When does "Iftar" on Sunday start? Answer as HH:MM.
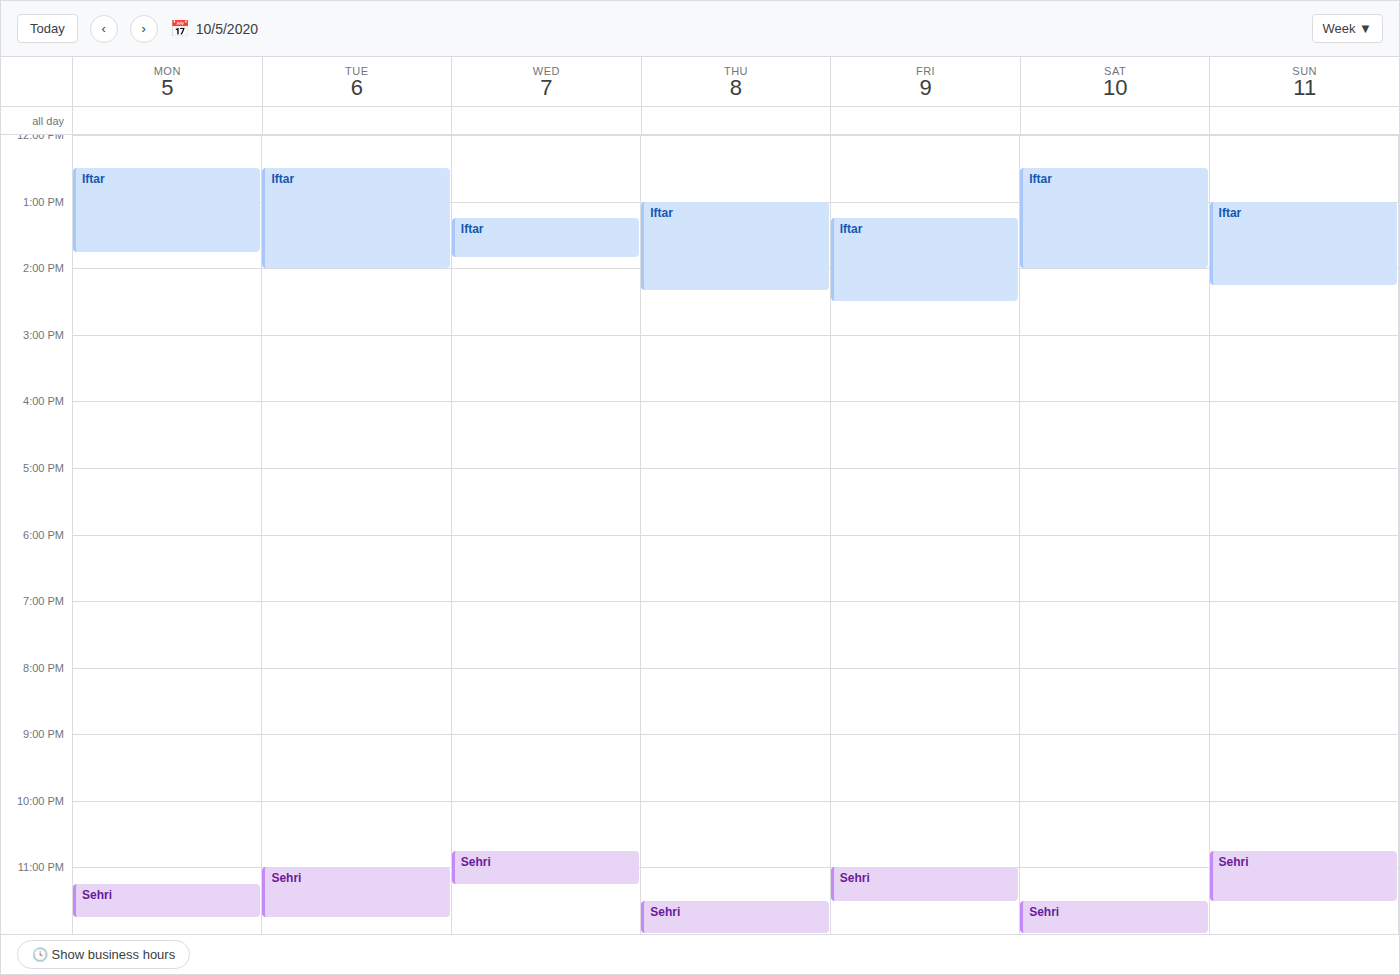
13:00